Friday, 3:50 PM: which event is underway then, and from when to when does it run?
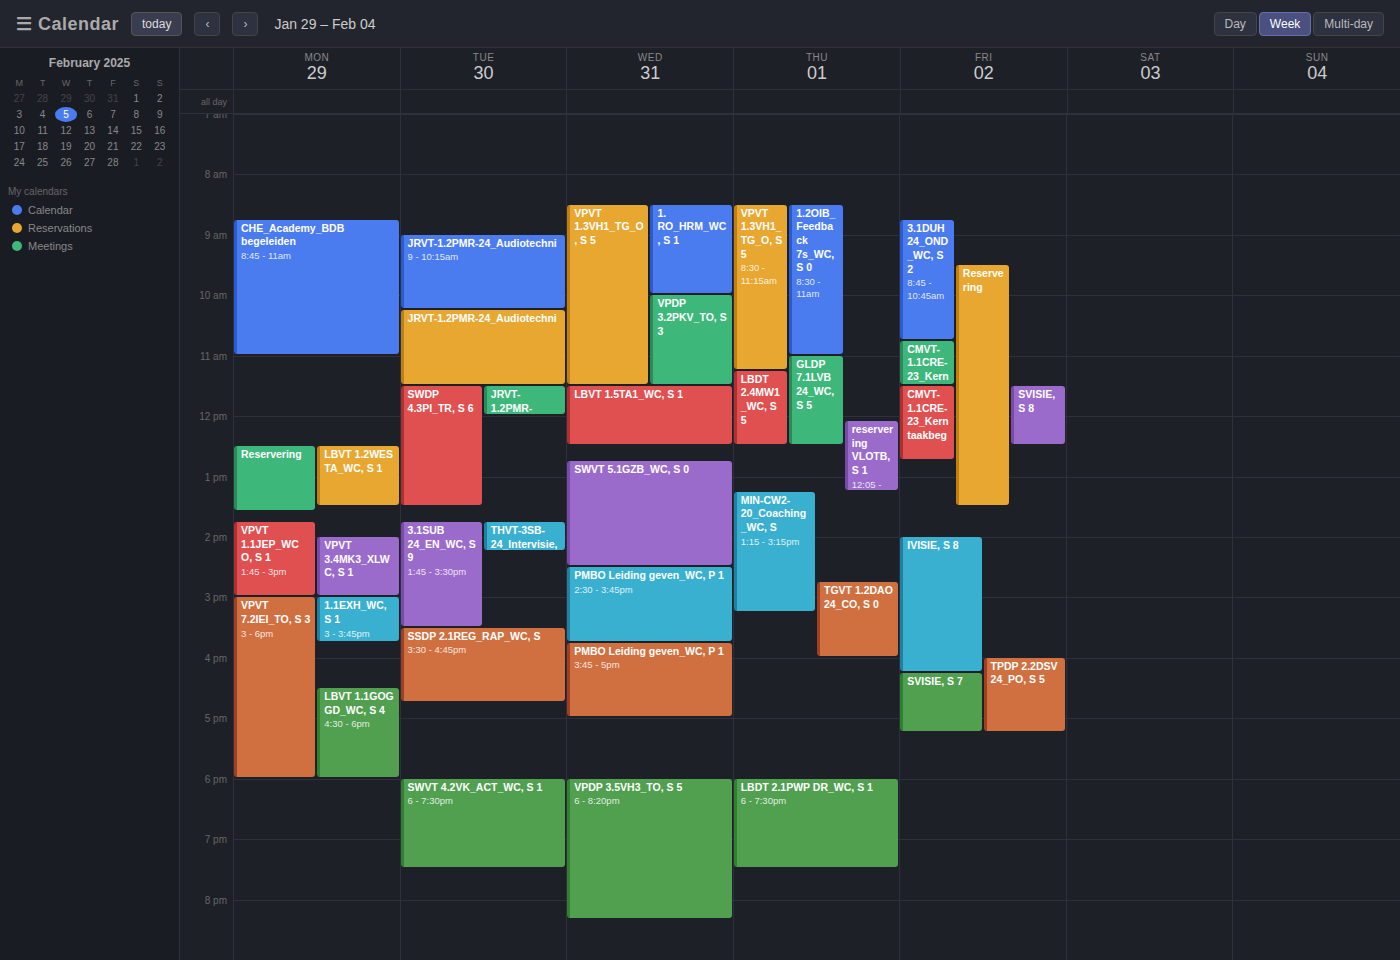
"IVISIE, S 8", 2:00 PM to 4:15 PM